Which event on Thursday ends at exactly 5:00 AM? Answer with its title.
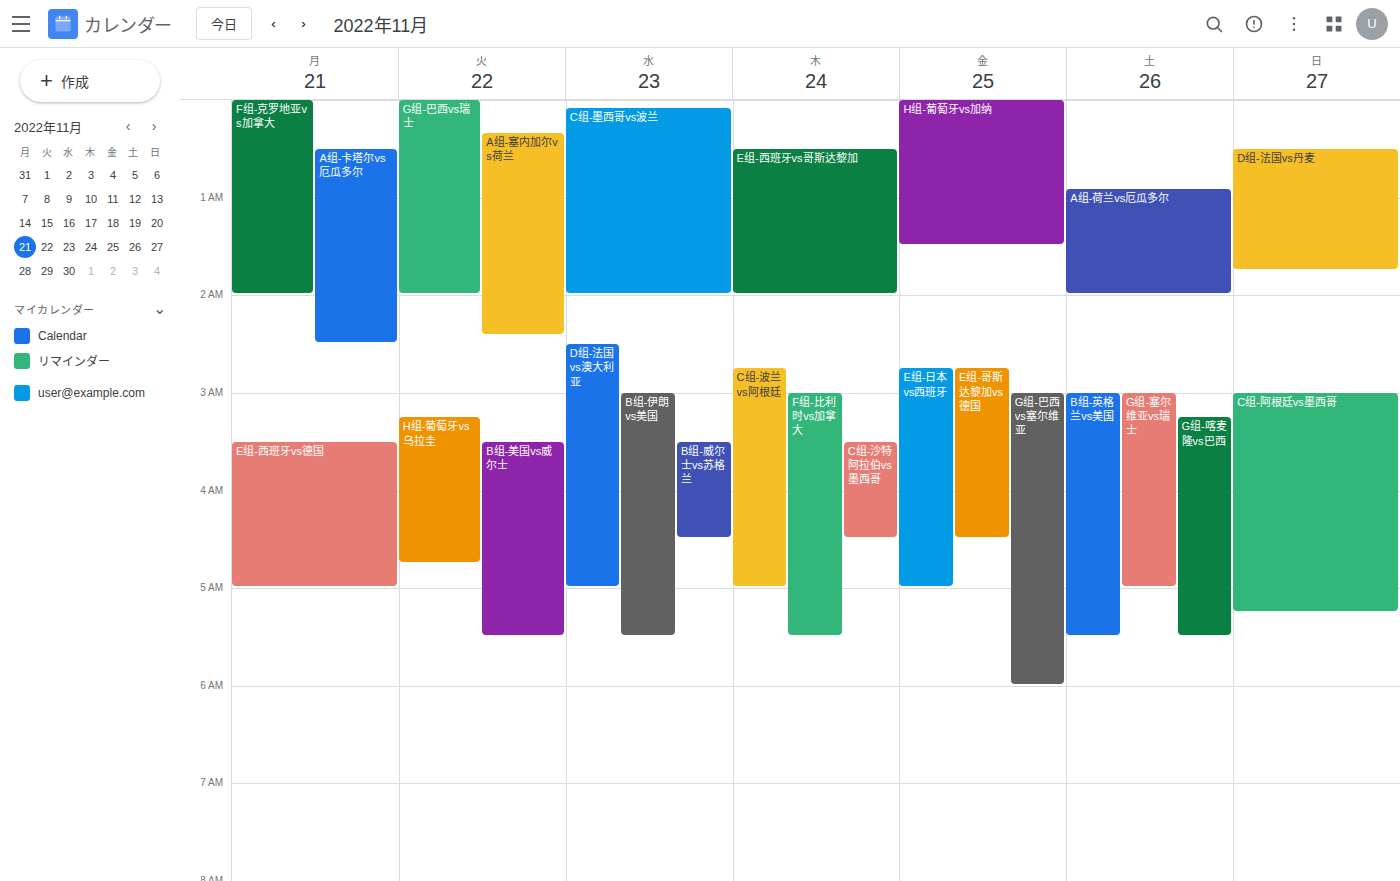
"C组-波兰vs阿根廷"